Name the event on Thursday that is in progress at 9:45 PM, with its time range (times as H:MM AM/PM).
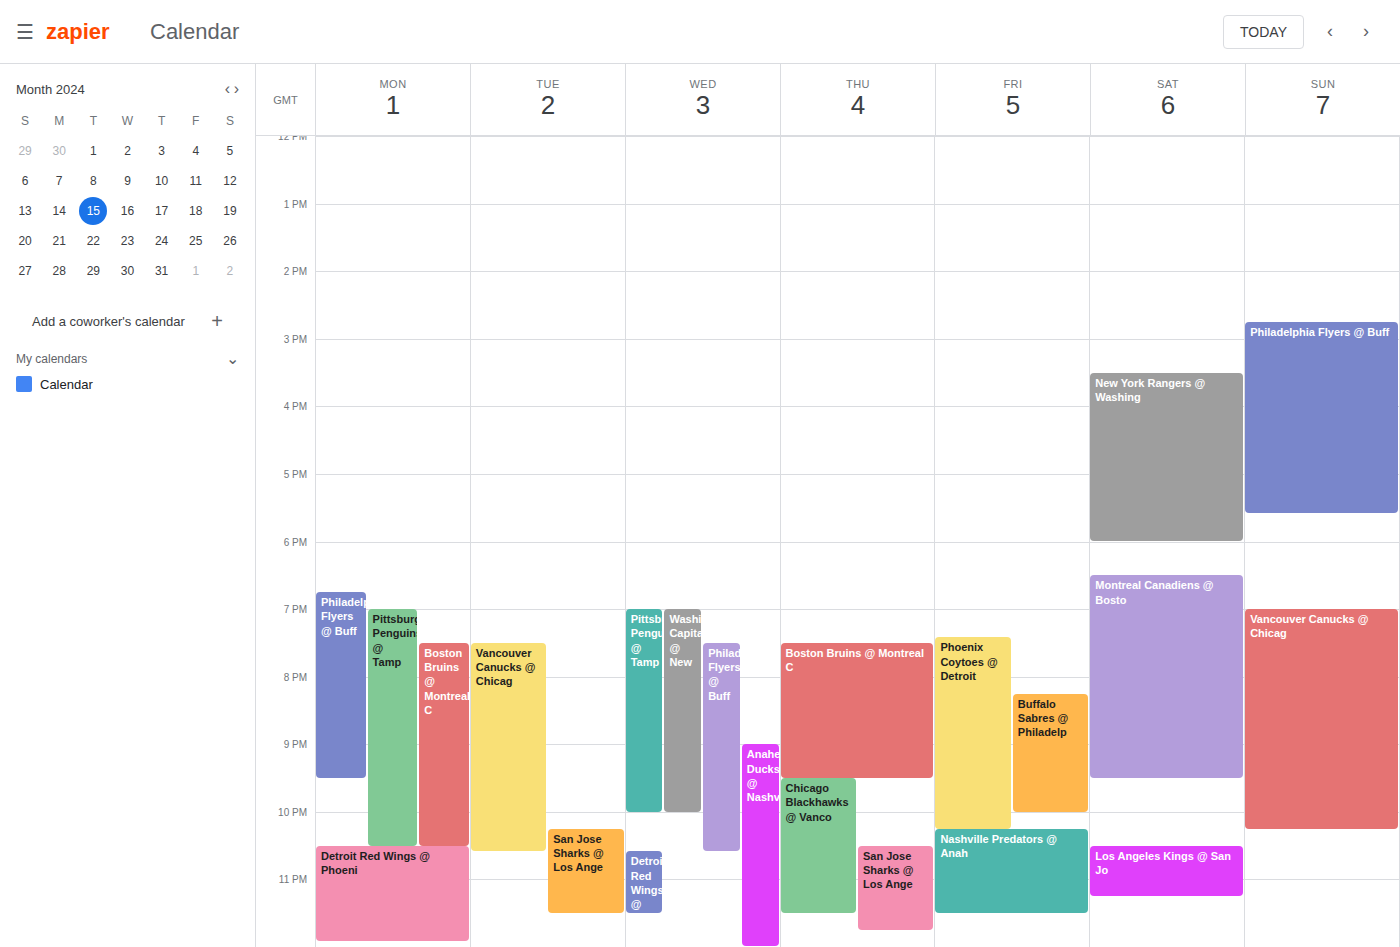
"Chicago Blackhawks @ Vanco", 9:30 PM to 11:30 PM